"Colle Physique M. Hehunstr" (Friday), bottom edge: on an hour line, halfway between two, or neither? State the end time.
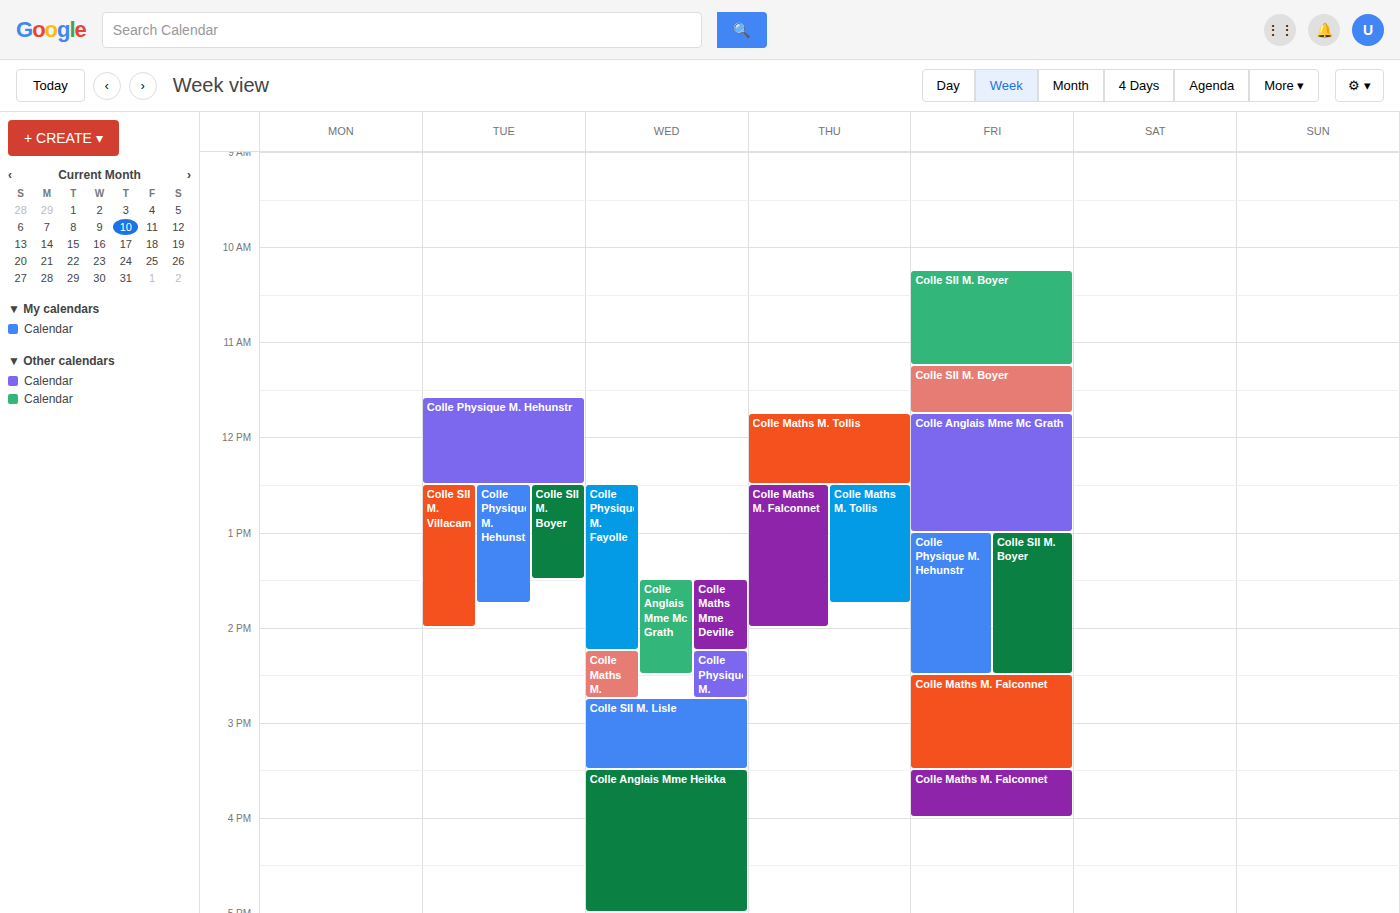
2:30 PM -- halfway between the 2 PM and 3 PM lines.